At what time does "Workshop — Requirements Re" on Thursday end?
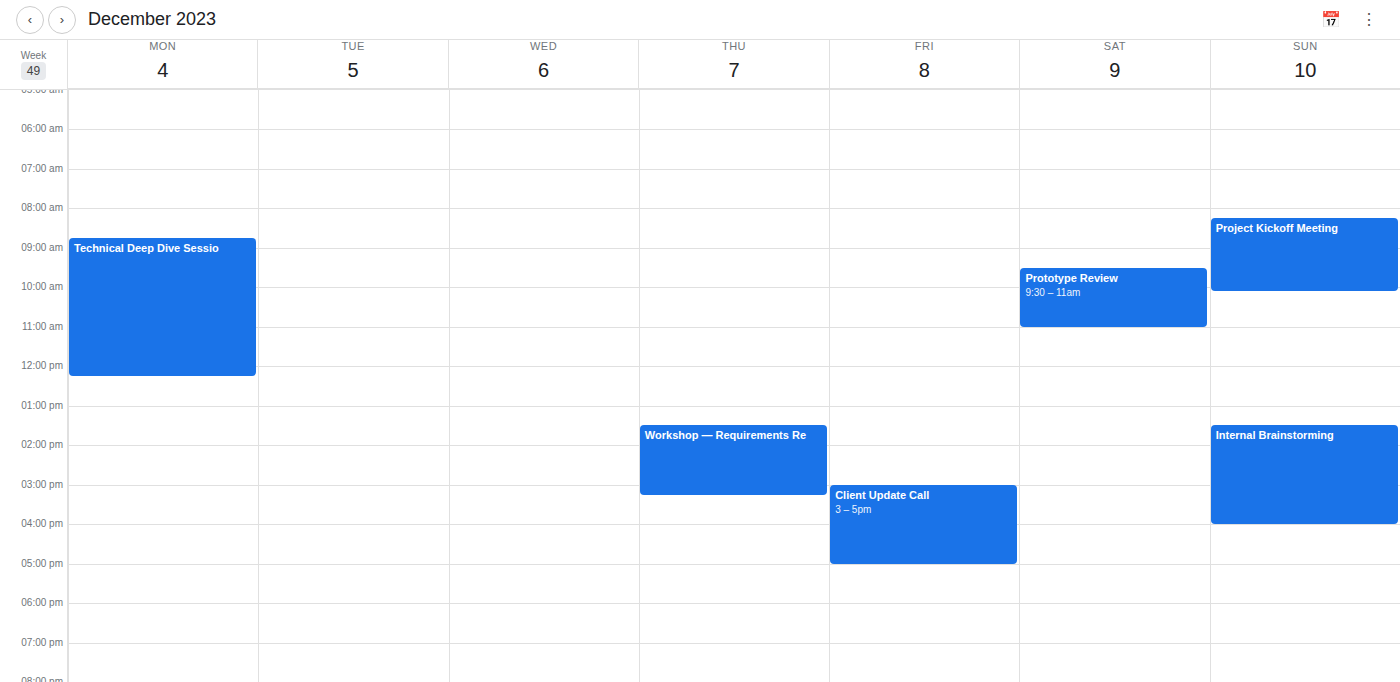
15:15